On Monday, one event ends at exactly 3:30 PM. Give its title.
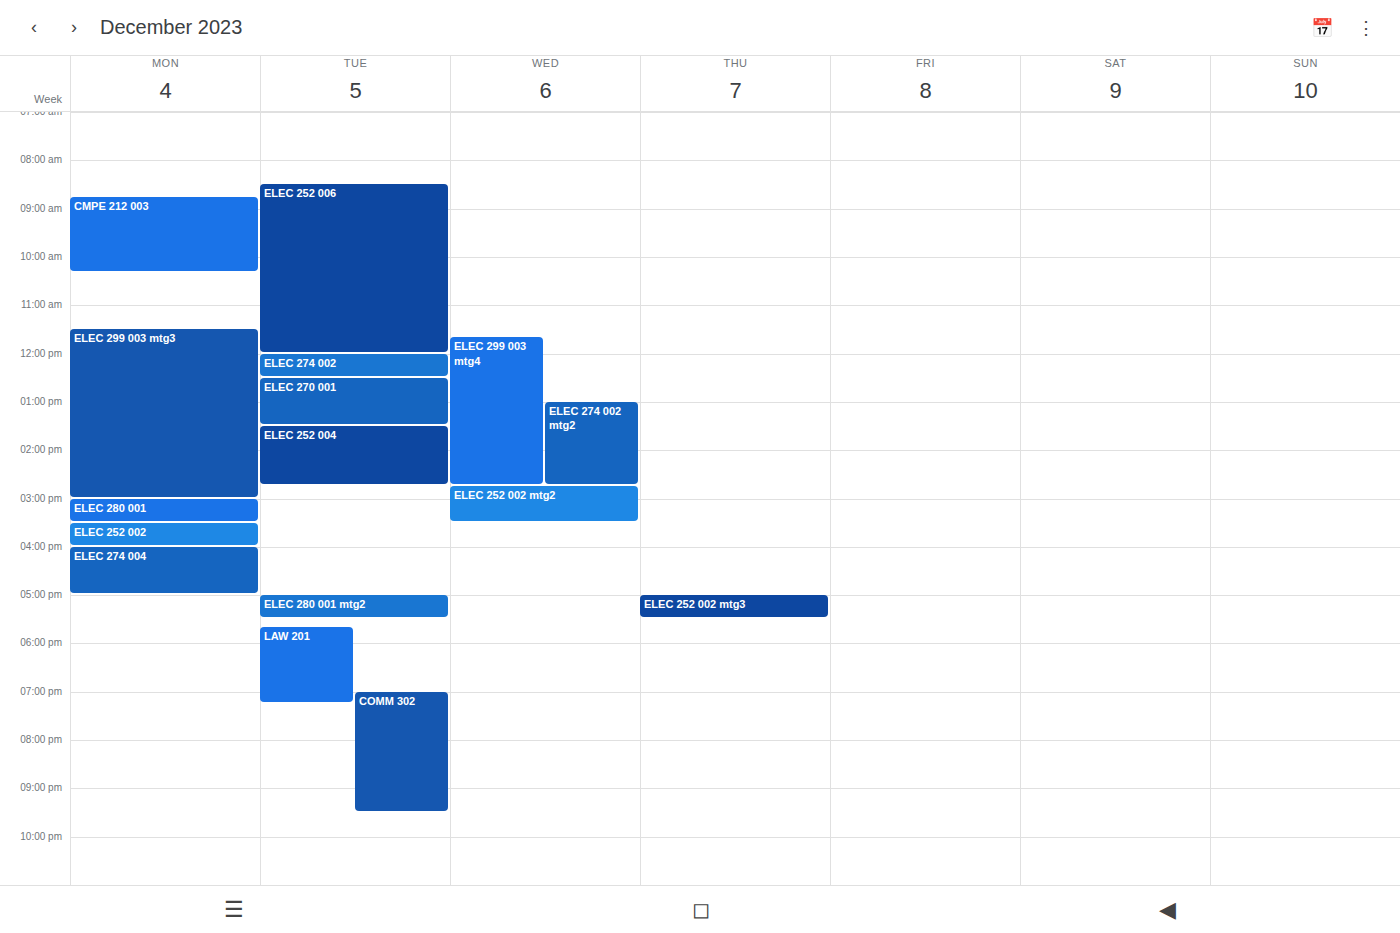
"ELEC 280 001"